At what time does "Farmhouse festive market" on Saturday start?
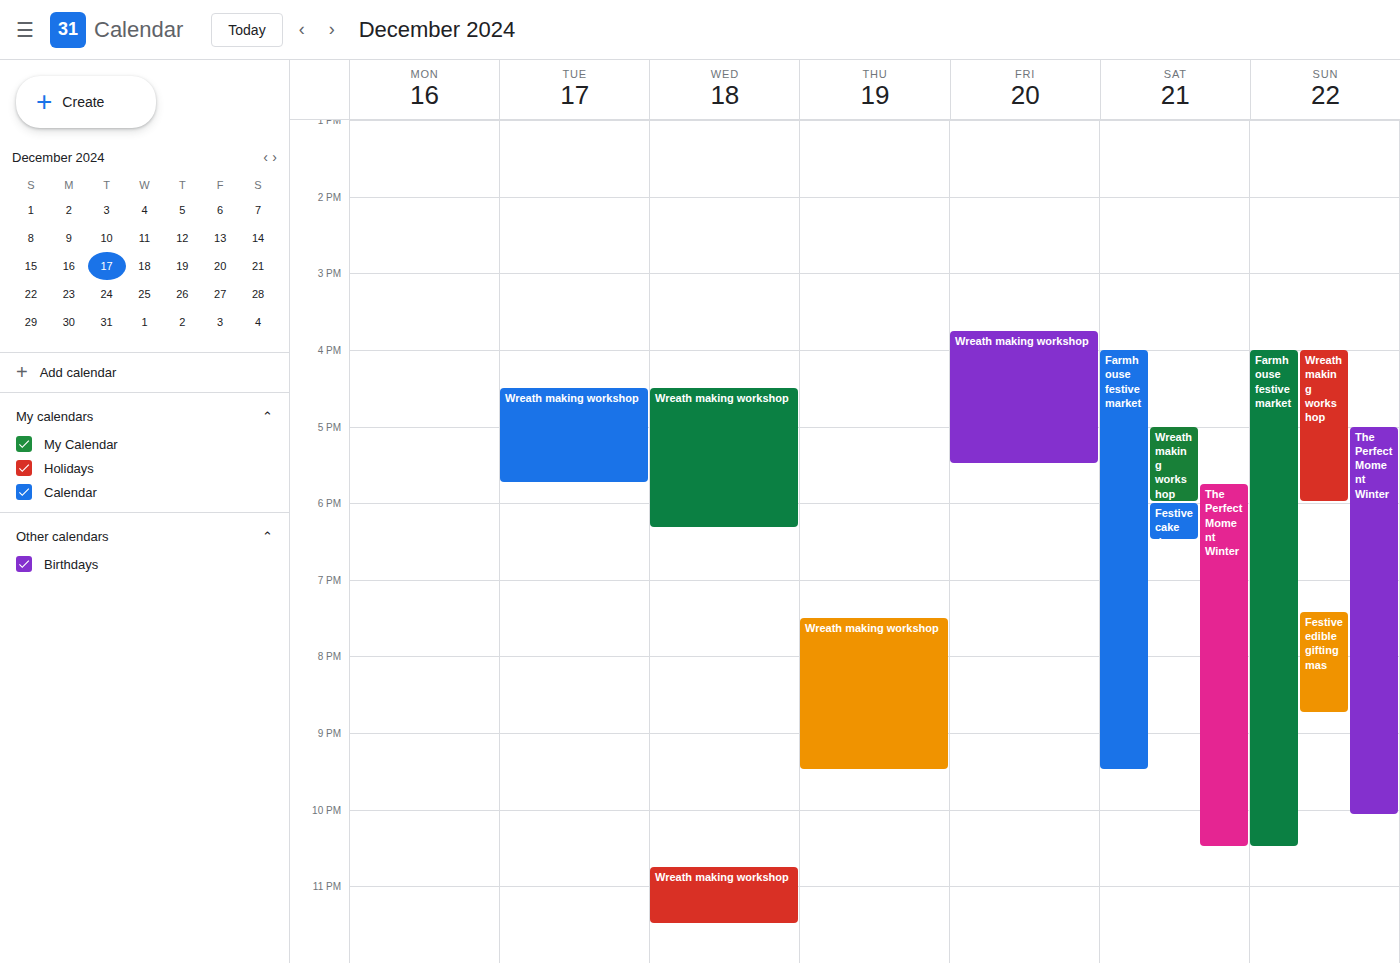
4:00 PM